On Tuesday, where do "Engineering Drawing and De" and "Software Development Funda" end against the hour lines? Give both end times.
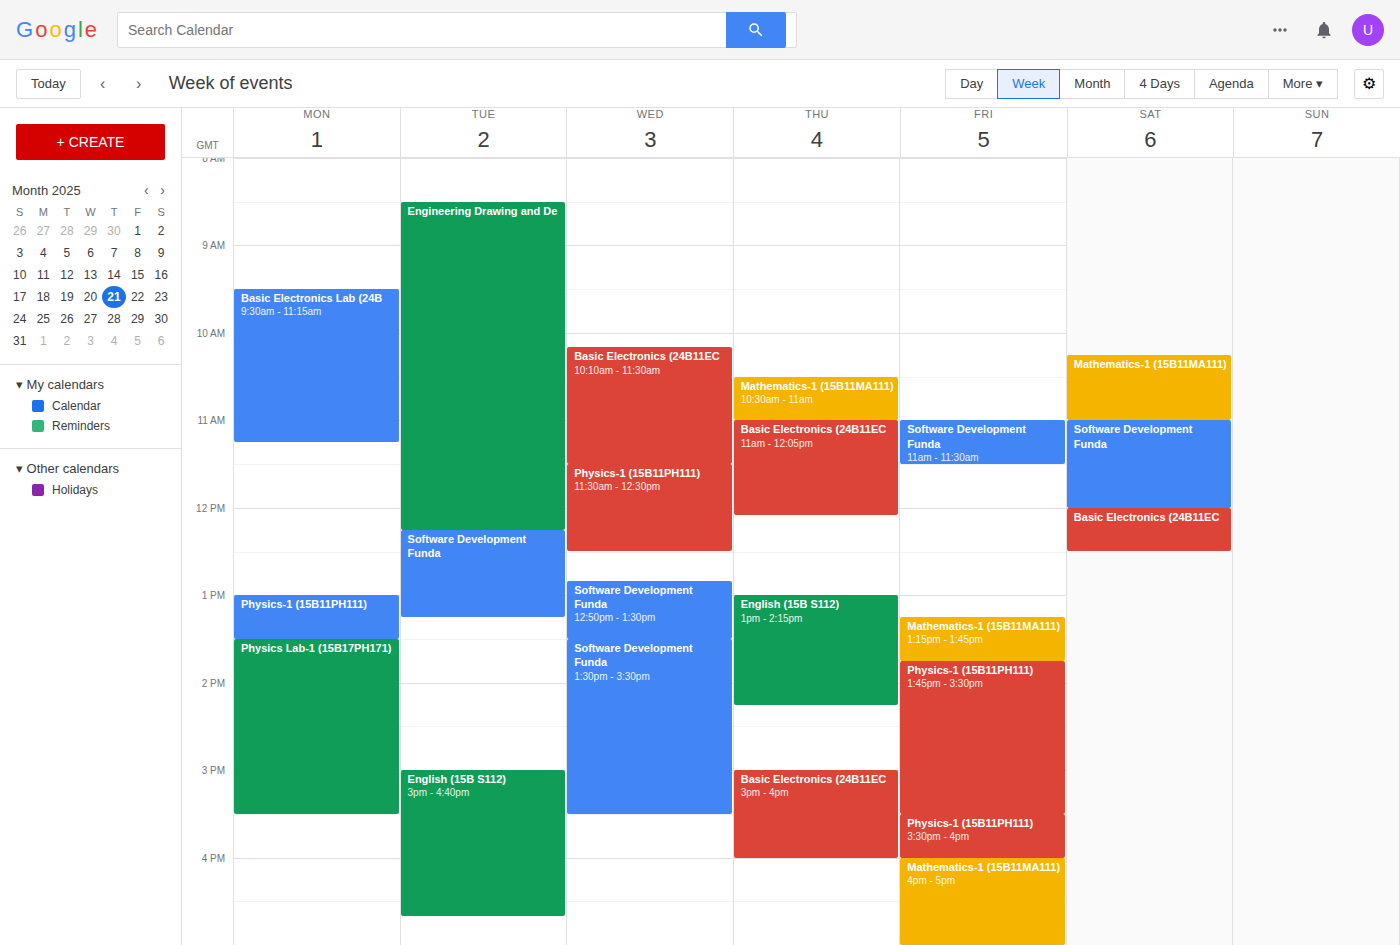
"Engineering Drawing and De": 12:15 PM, neither: a quarter of the way from the 12 PM line to the 1 PM line. "Software Development Funda": 1:15 PM, neither: a quarter of the way from the 1 PM line to the 2 PM line.